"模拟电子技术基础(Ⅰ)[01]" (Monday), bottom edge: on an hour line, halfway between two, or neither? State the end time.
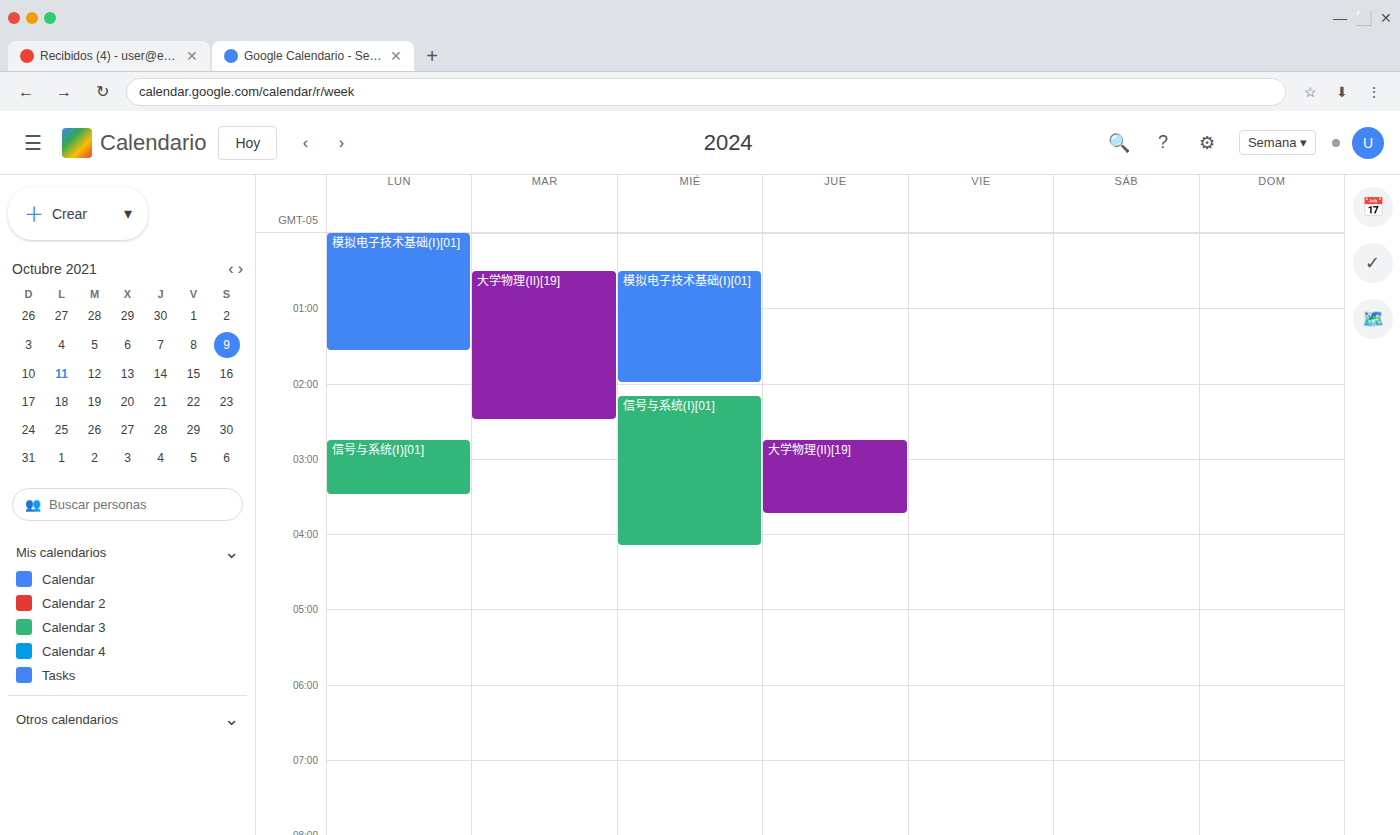
1:35 AM -- neither: 35 minutes below the 1 AM line and 25 minutes above the 2 AM line.